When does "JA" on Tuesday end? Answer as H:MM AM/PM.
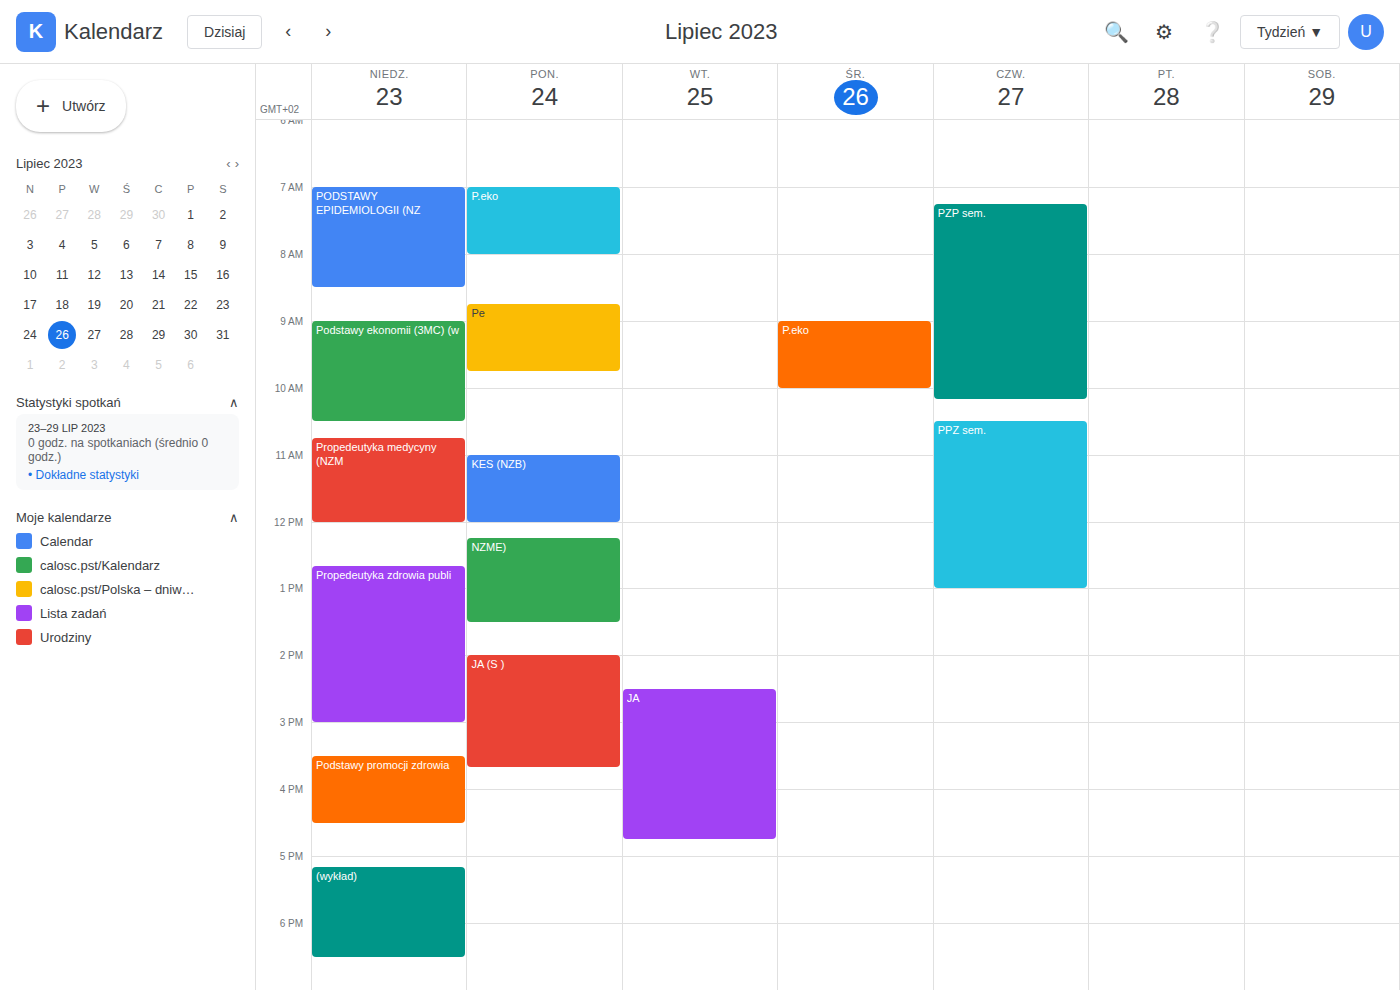
4:45 PM